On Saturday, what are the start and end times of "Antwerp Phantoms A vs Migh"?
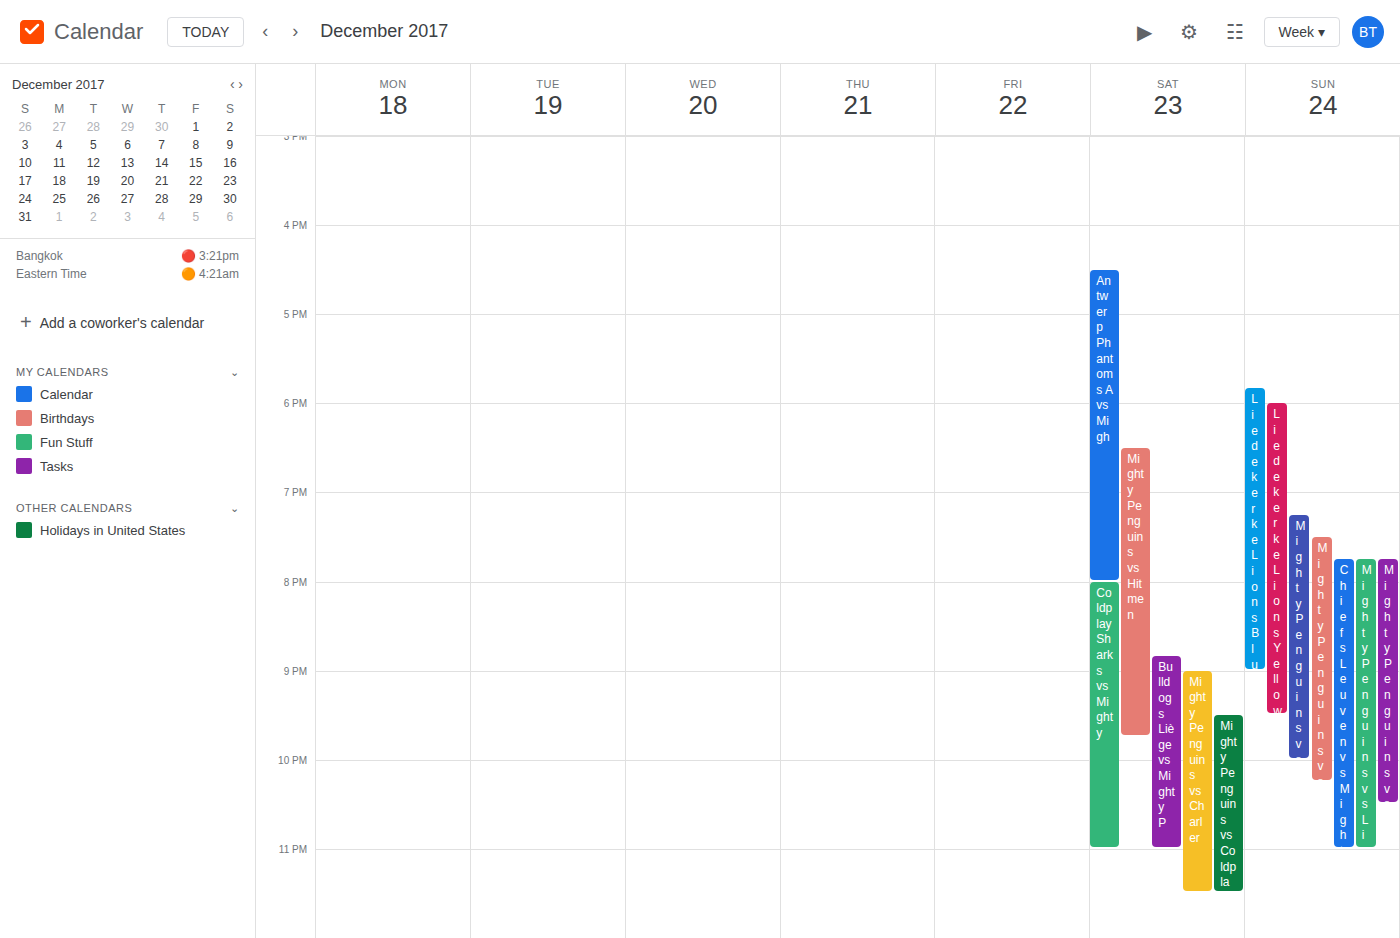
4:30 PM to 8:00 PM